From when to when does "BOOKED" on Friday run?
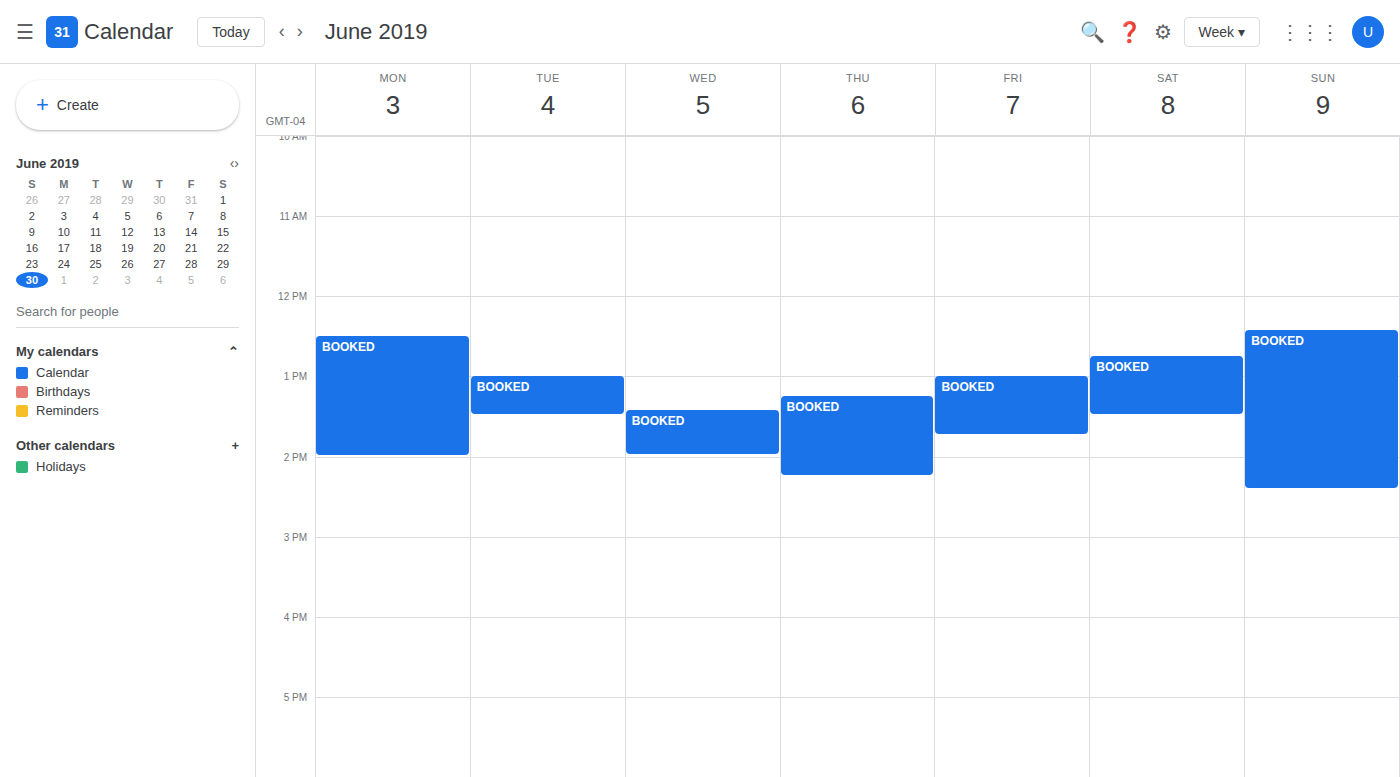
13:00 to 13:45